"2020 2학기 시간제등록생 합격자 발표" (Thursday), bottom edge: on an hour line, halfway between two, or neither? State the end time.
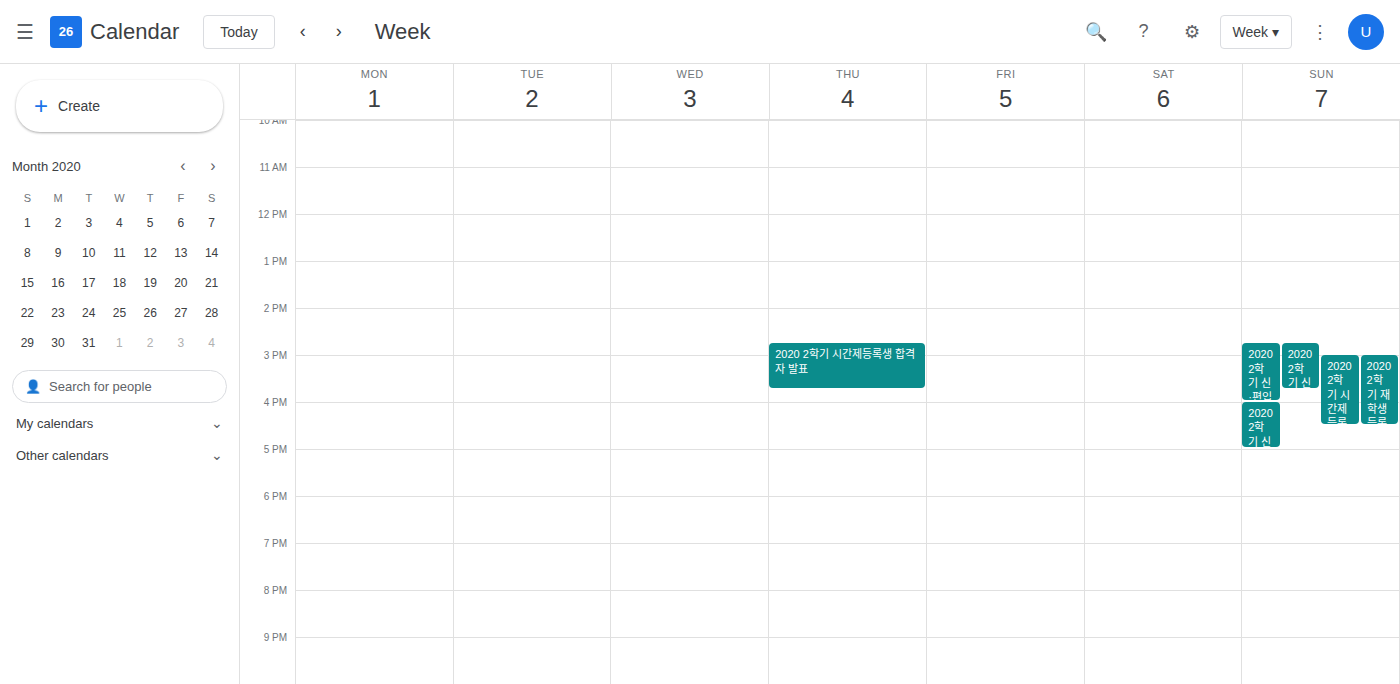
15:45 -- neither: three quarters of the way from the 15:00 line to the 16:00 line.